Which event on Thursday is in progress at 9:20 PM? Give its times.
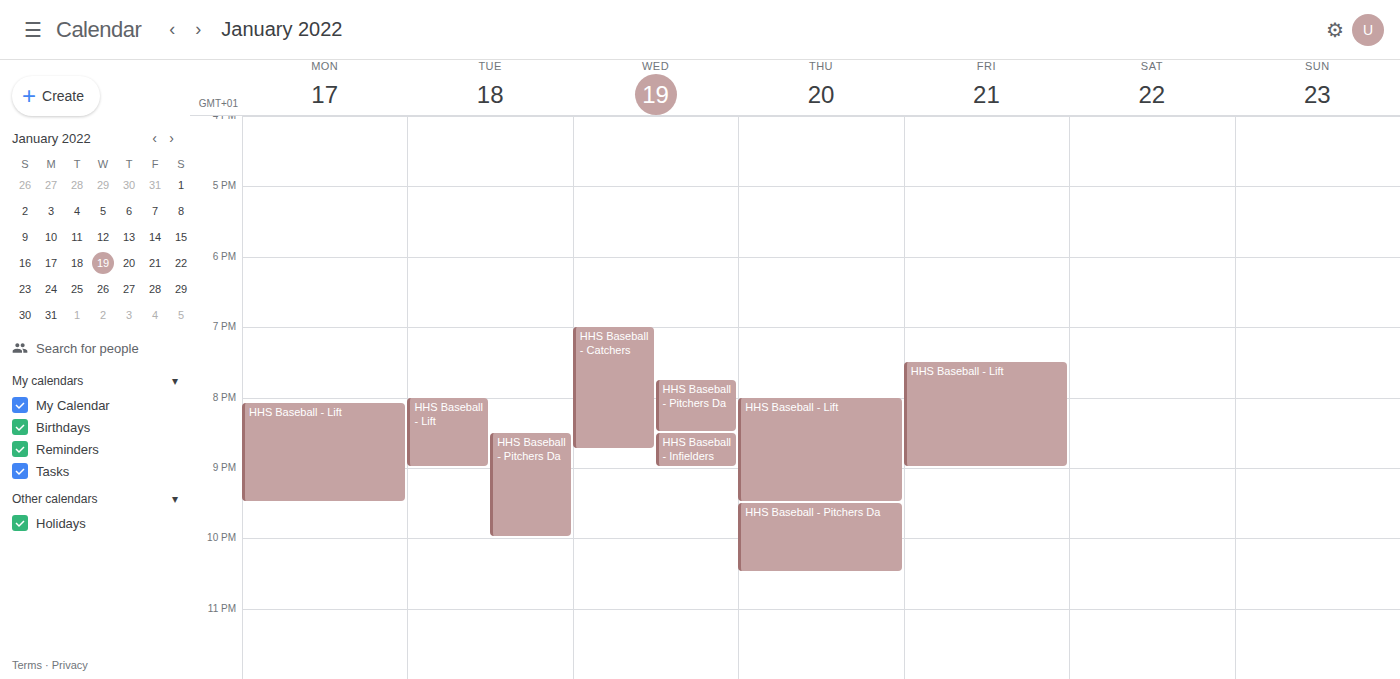
"HHS Baseball - Lift", 8:00 PM to 9:30 PM